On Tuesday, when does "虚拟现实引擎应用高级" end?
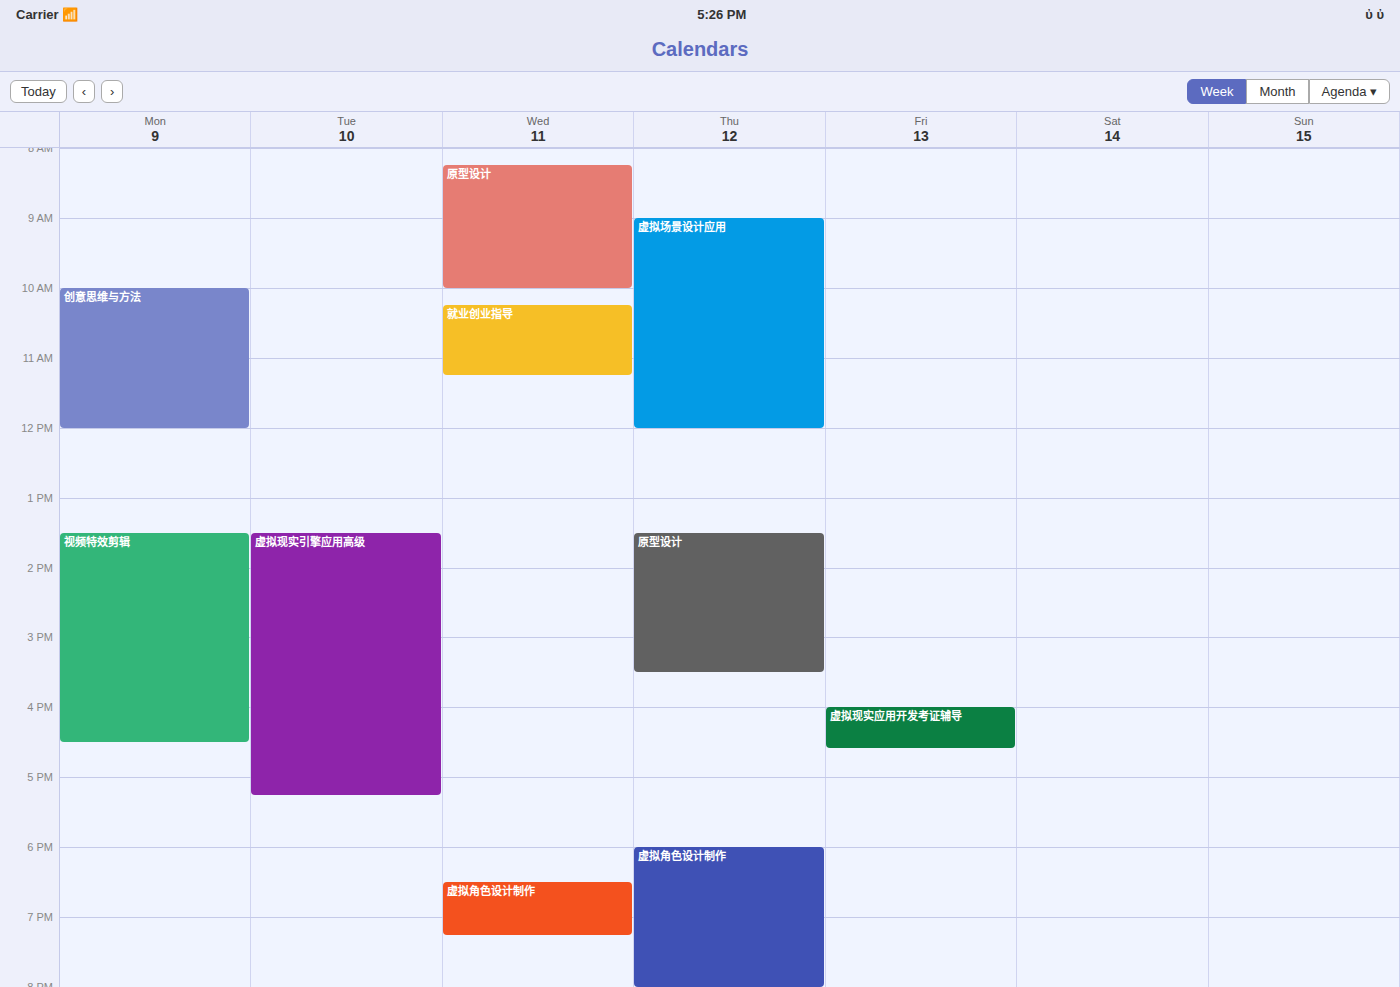
17:15